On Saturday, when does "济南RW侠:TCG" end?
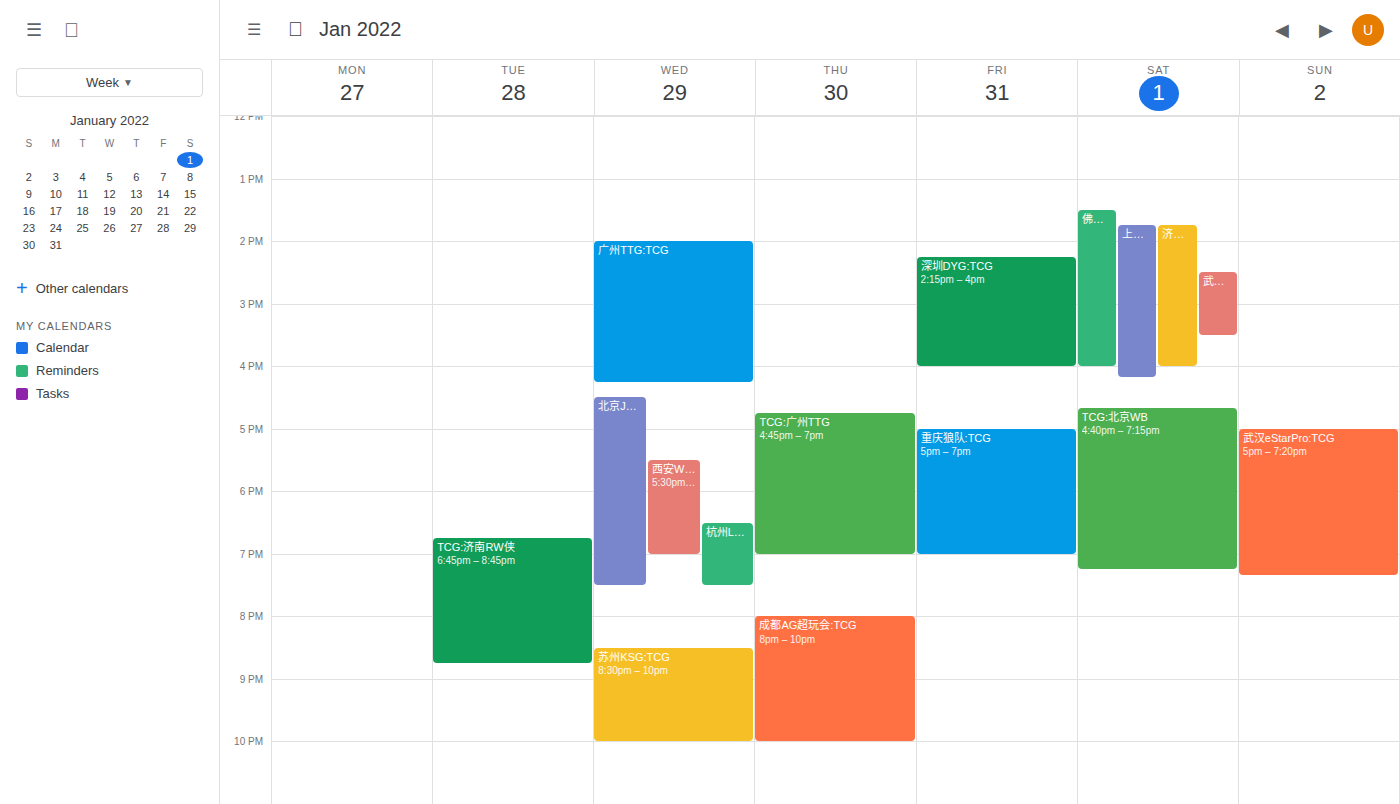
4:00 PM